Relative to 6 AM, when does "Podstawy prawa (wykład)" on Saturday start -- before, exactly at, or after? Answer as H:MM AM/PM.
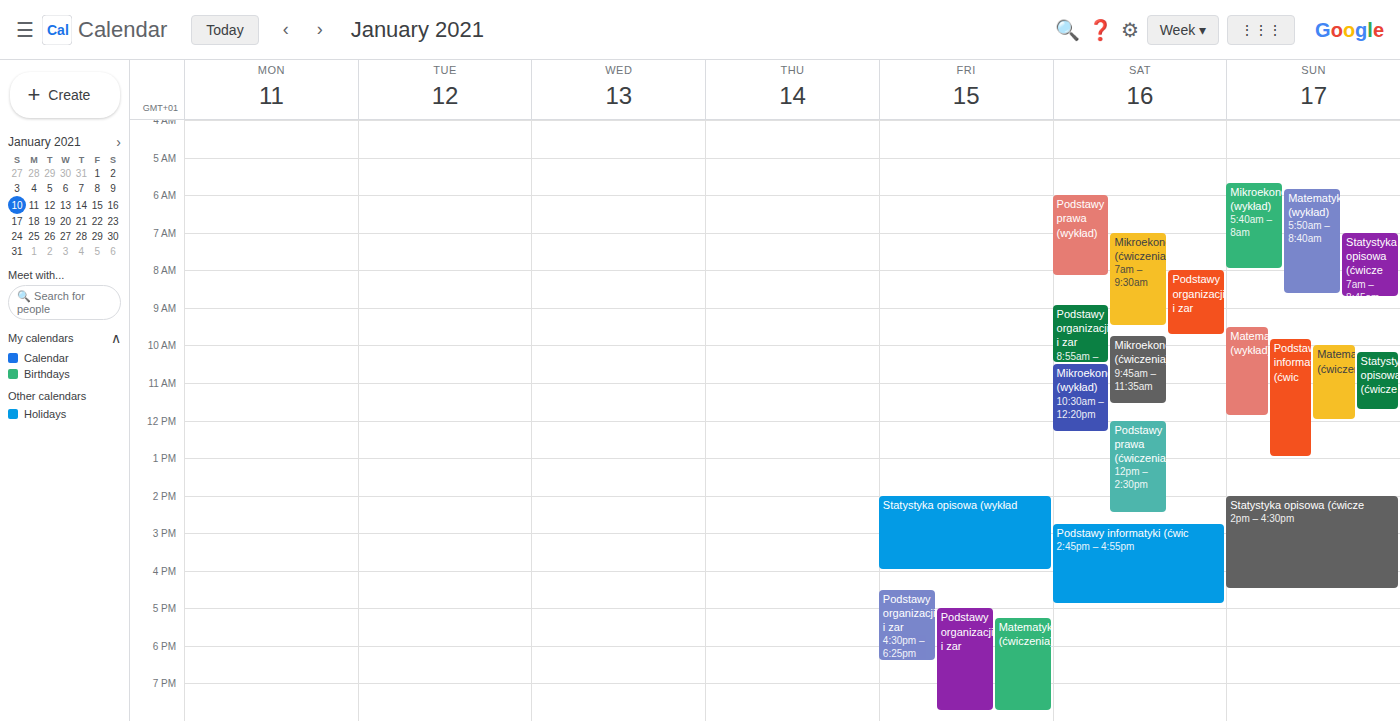
6:00 AM -- exactly at 6 AM, on the 6 AM line.